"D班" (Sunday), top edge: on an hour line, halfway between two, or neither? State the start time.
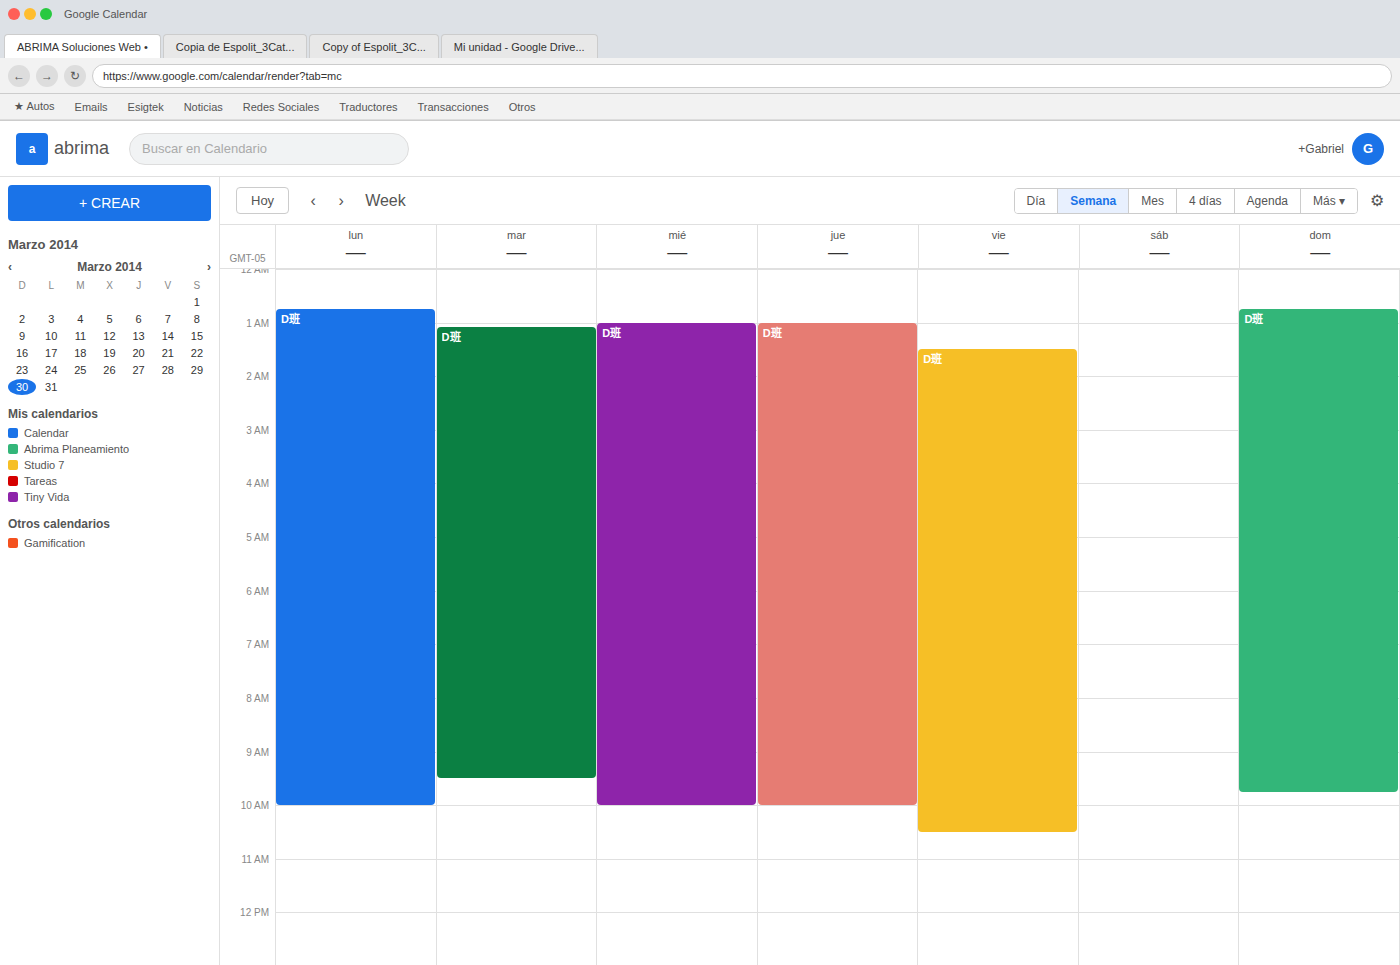
12:45 AM -- neither: three quarters of the way from the 12 AM line to the 1 AM line.